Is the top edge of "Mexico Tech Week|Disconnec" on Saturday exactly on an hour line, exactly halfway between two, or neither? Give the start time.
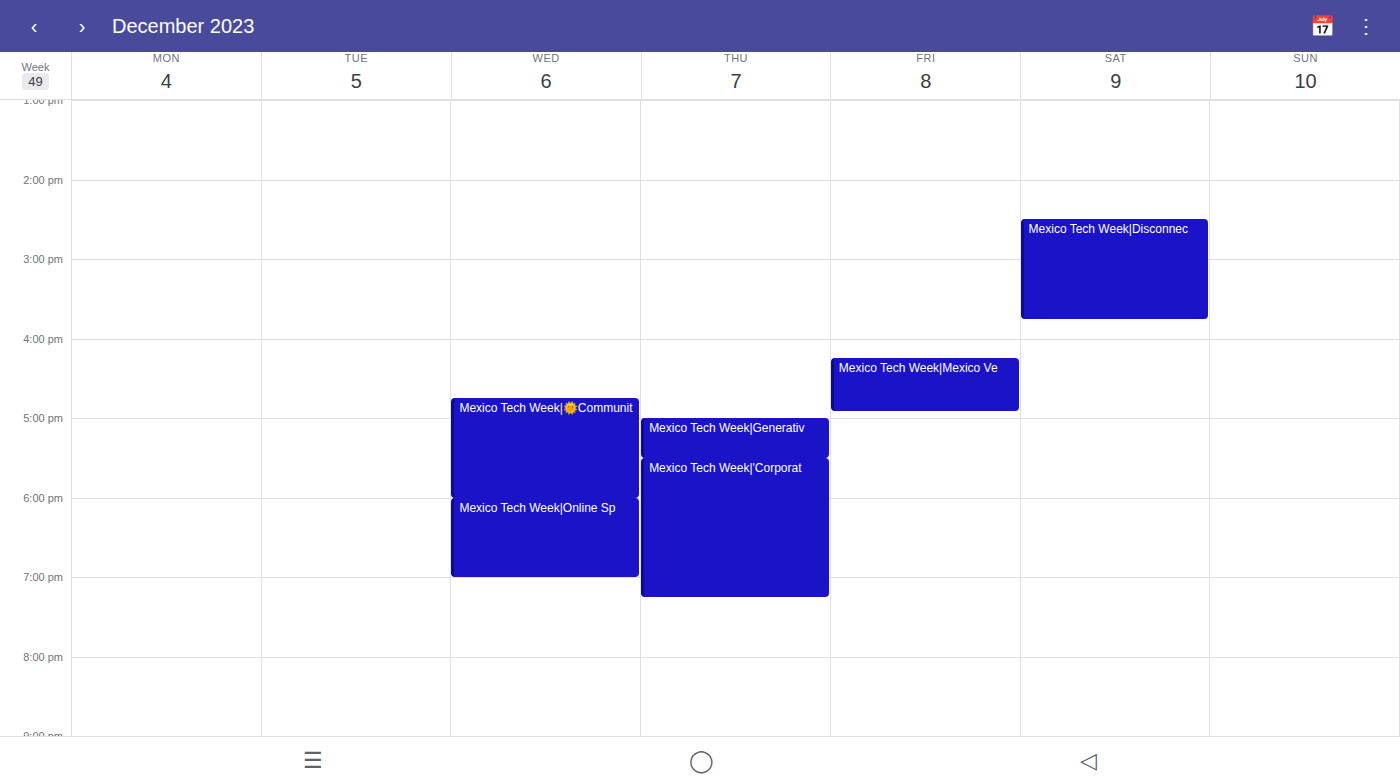
2:30 PM -- halfway between the 2 PM and 3 PM lines.